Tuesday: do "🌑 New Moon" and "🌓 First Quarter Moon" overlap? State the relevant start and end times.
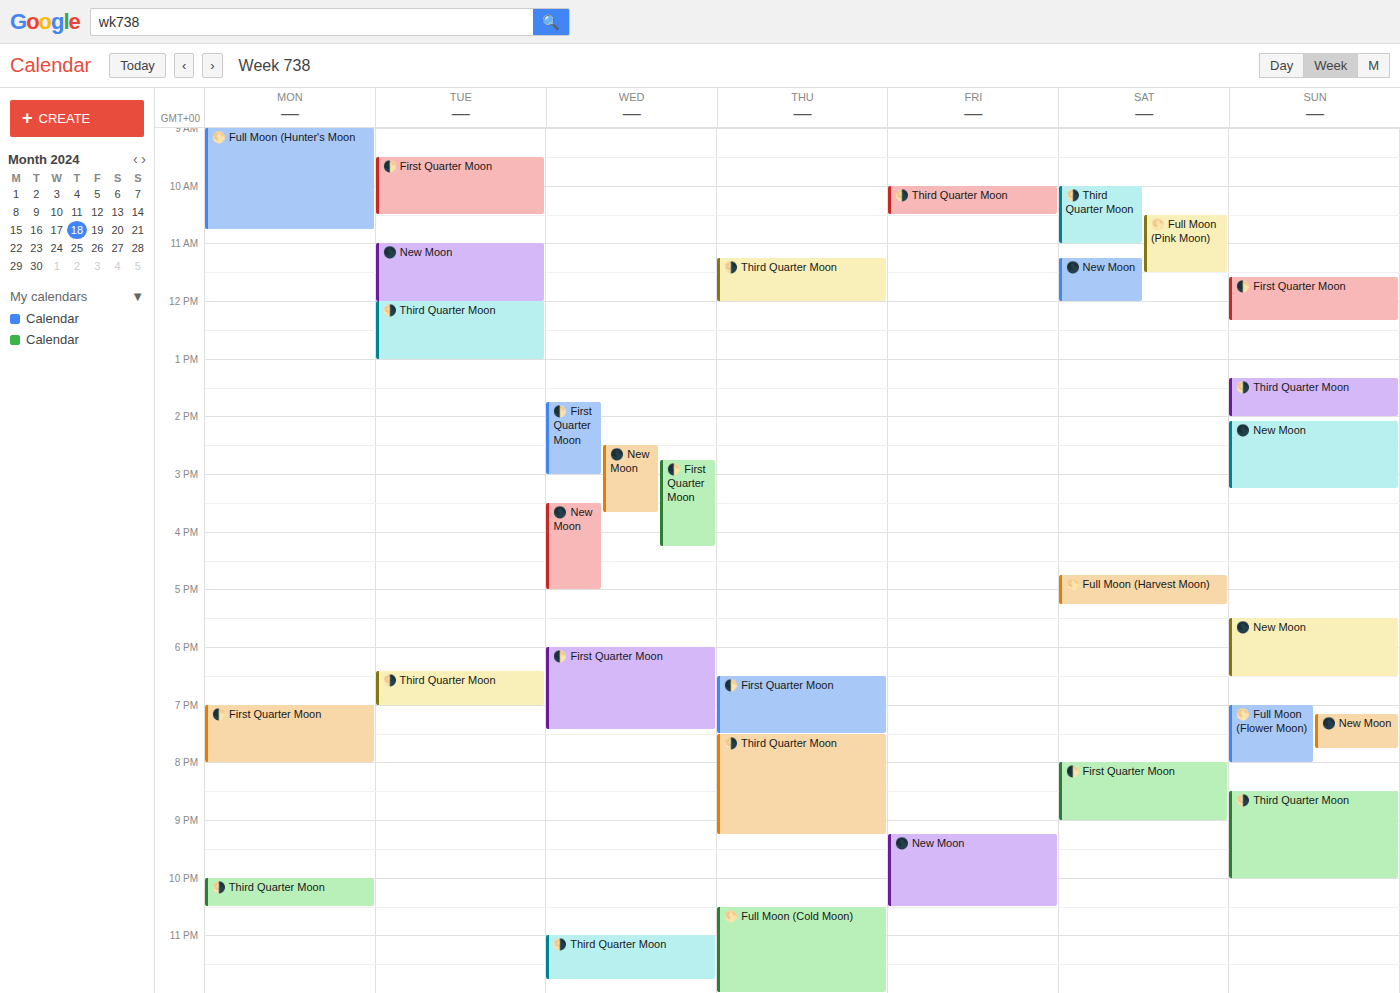
"🌓 First Quarter Moon" ends at 10:30 AM and "🌑 New Moon" starts at 11:00 AM -- no overlap.